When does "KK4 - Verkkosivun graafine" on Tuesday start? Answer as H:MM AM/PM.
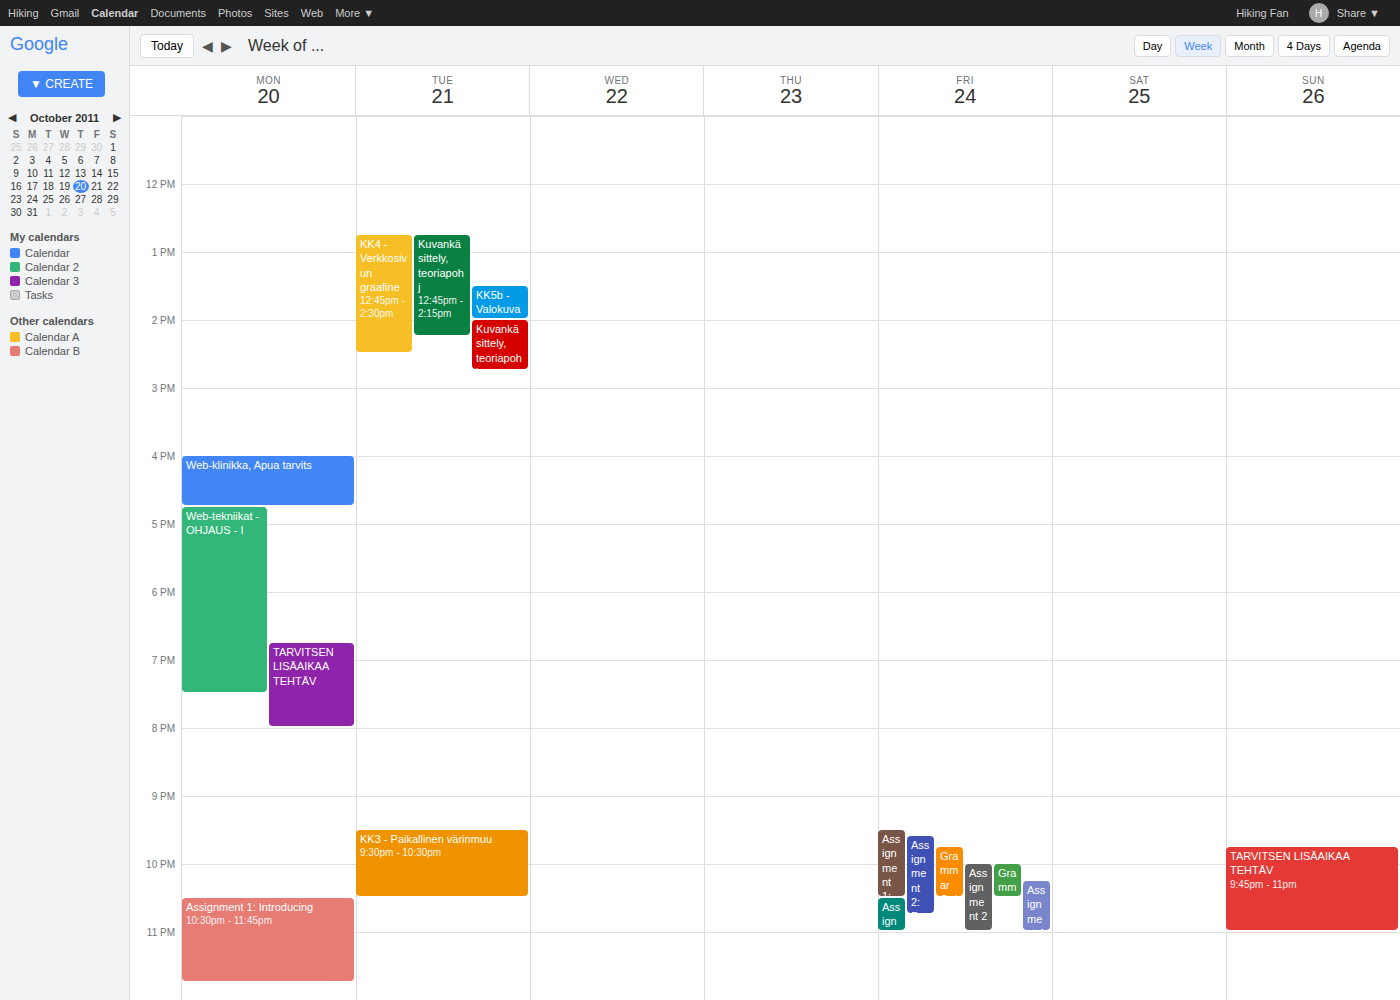
12:45 PM